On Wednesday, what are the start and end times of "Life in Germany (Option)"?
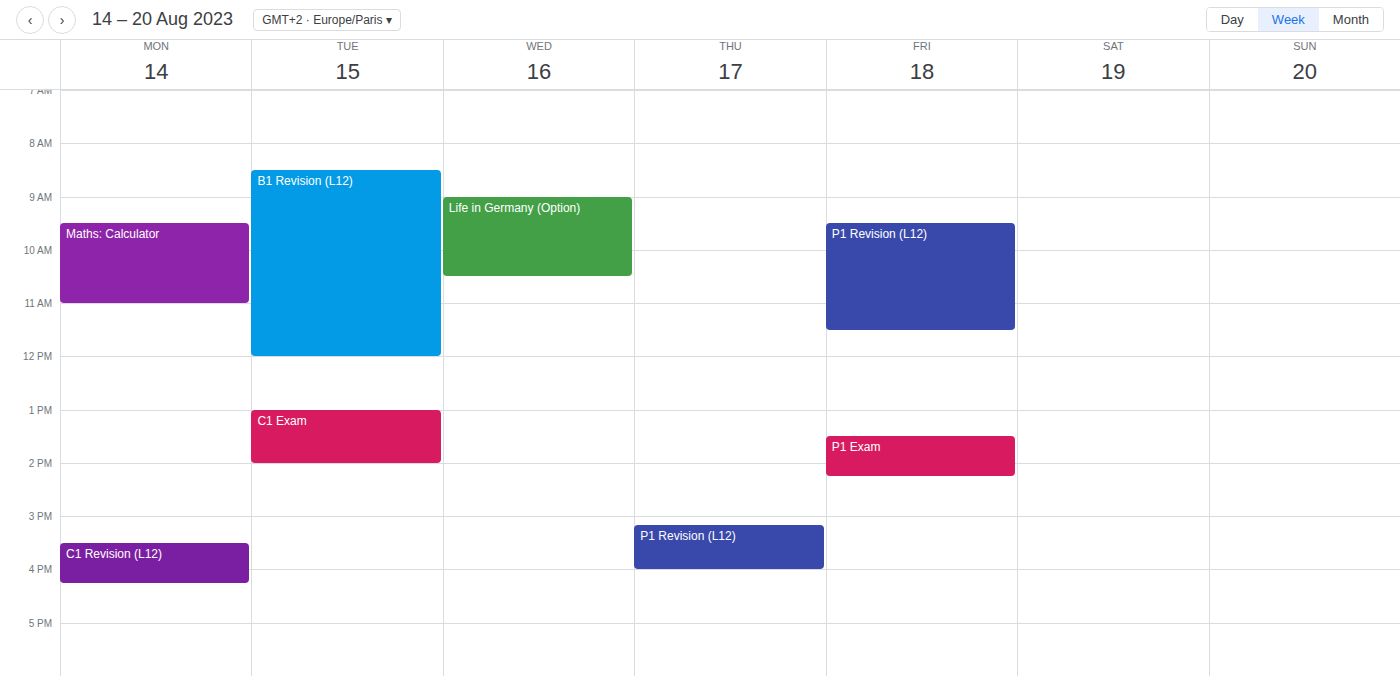
9:00 AM to 10:30 AM